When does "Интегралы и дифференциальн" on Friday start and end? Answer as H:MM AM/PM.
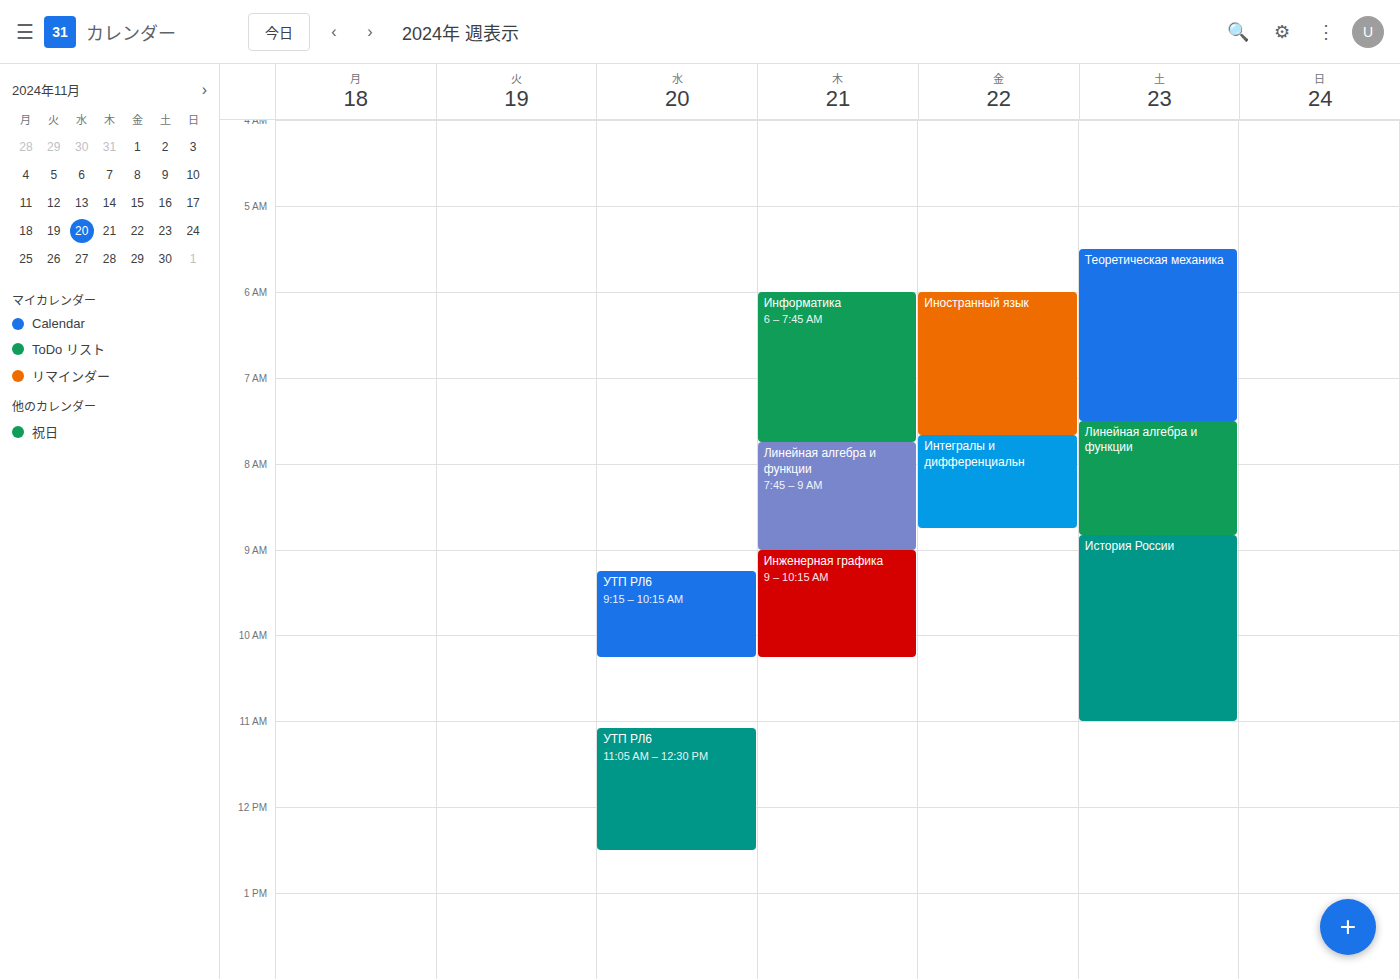
7:40 AM to 8:45 AM